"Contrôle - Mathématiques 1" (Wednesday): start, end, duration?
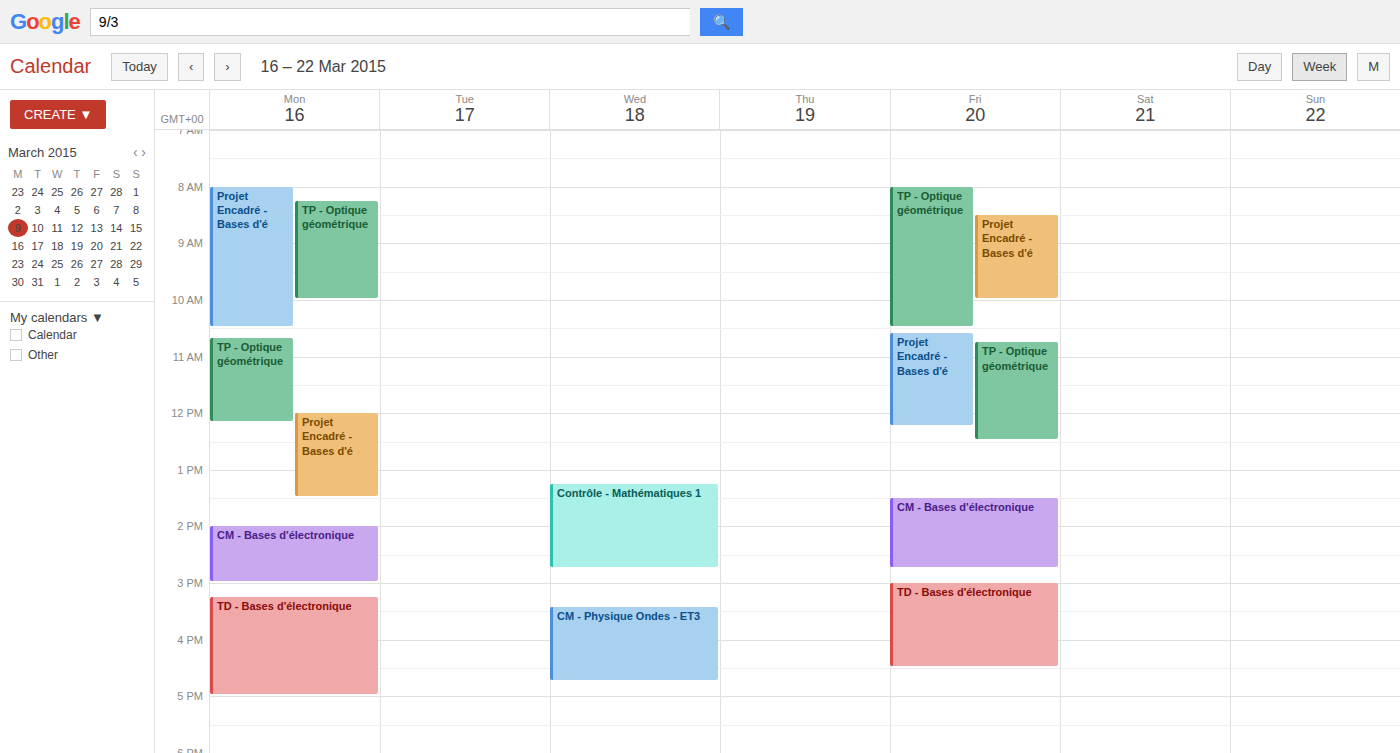
1:15 PM to 2:45 PM, 1 hour 30 minutes